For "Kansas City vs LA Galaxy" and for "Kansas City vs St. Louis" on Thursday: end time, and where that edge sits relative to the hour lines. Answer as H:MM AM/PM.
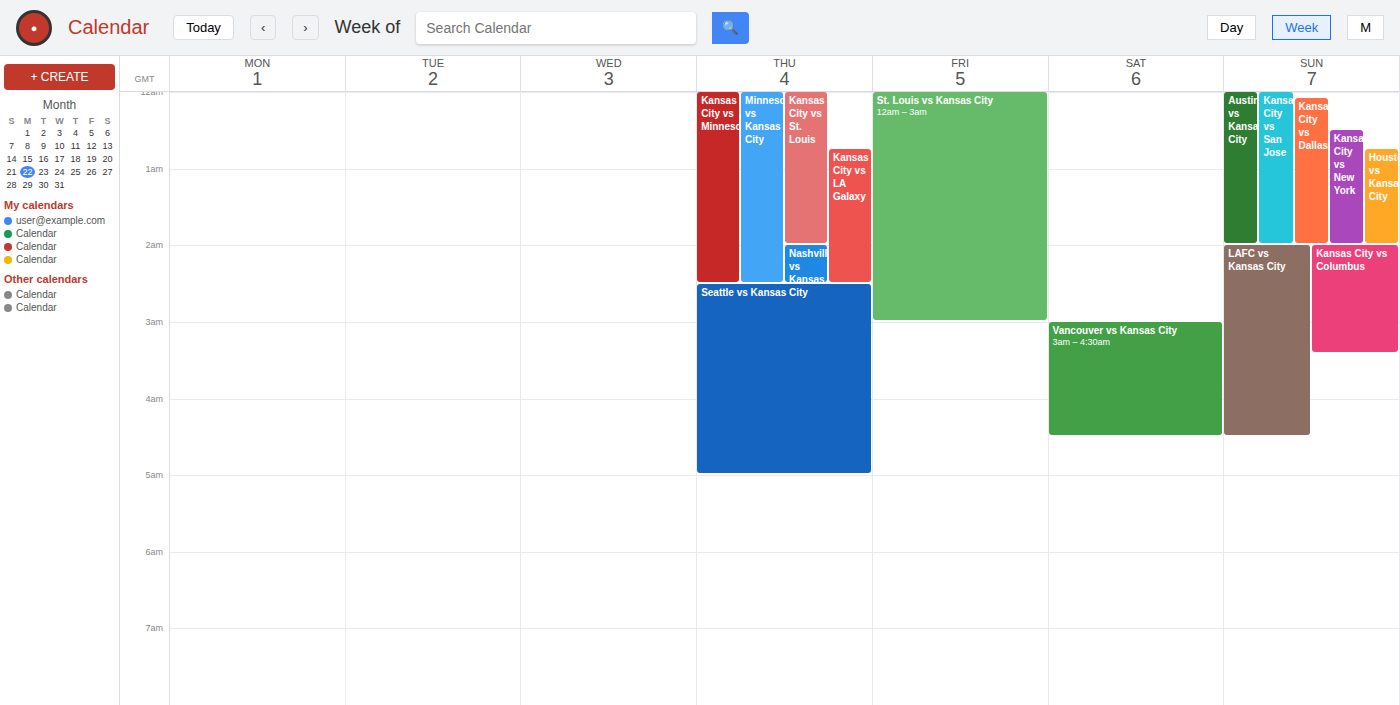
"Kansas City vs LA Galaxy": 2:30 AM, halfway between the 2 AM and 3 AM lines. "Kansas City vs St. Louis": 2:00 AM, exactly on the 2 AM line.